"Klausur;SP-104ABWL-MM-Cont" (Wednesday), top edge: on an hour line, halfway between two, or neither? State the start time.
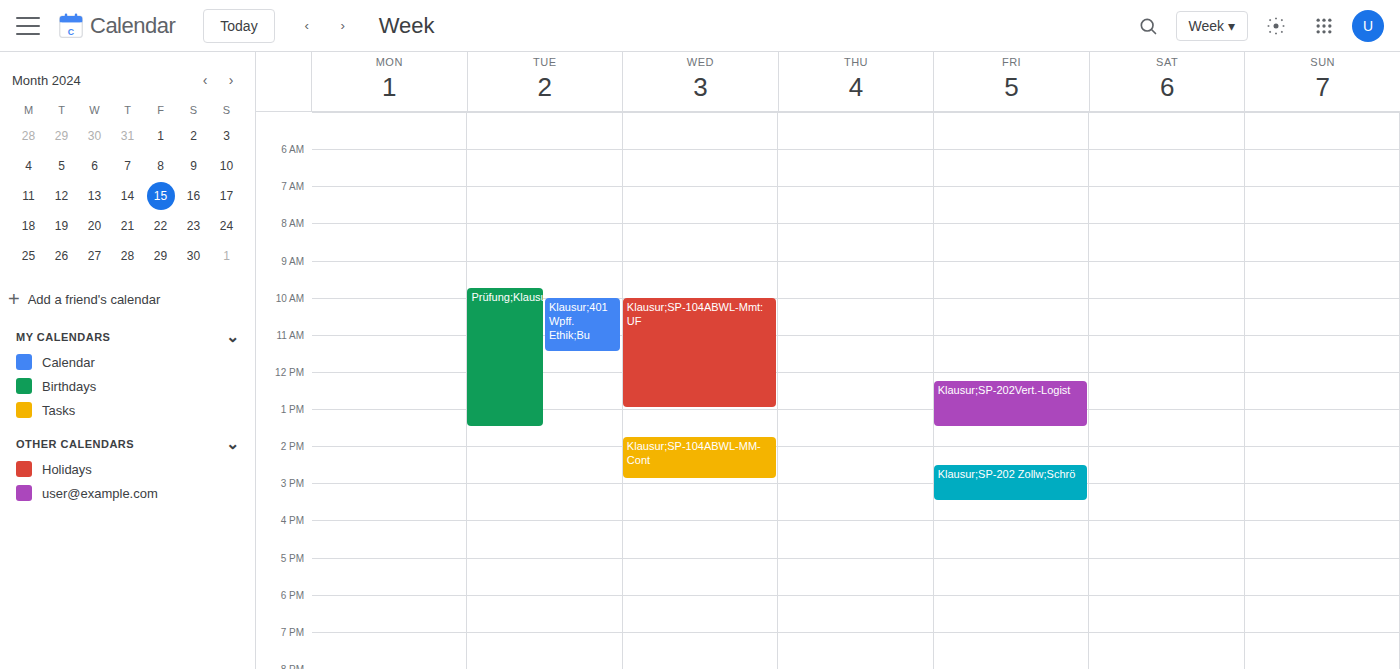
1:45 PM -- neither: three quarters of the way from the 1 PM line to the 2 PM line.